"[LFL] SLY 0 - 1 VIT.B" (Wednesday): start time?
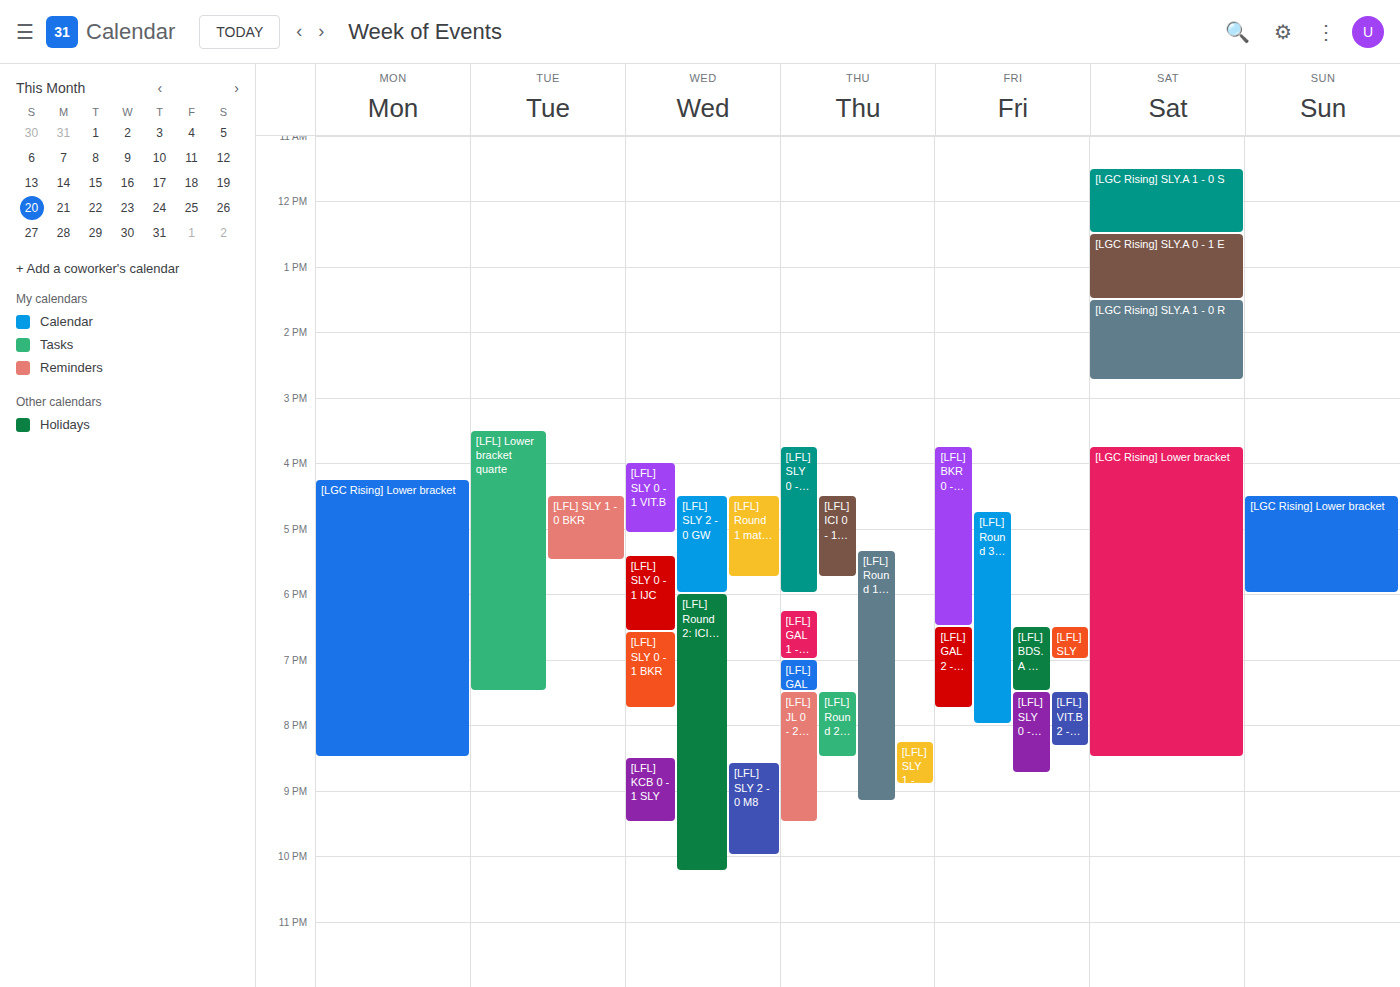
4:00 PM